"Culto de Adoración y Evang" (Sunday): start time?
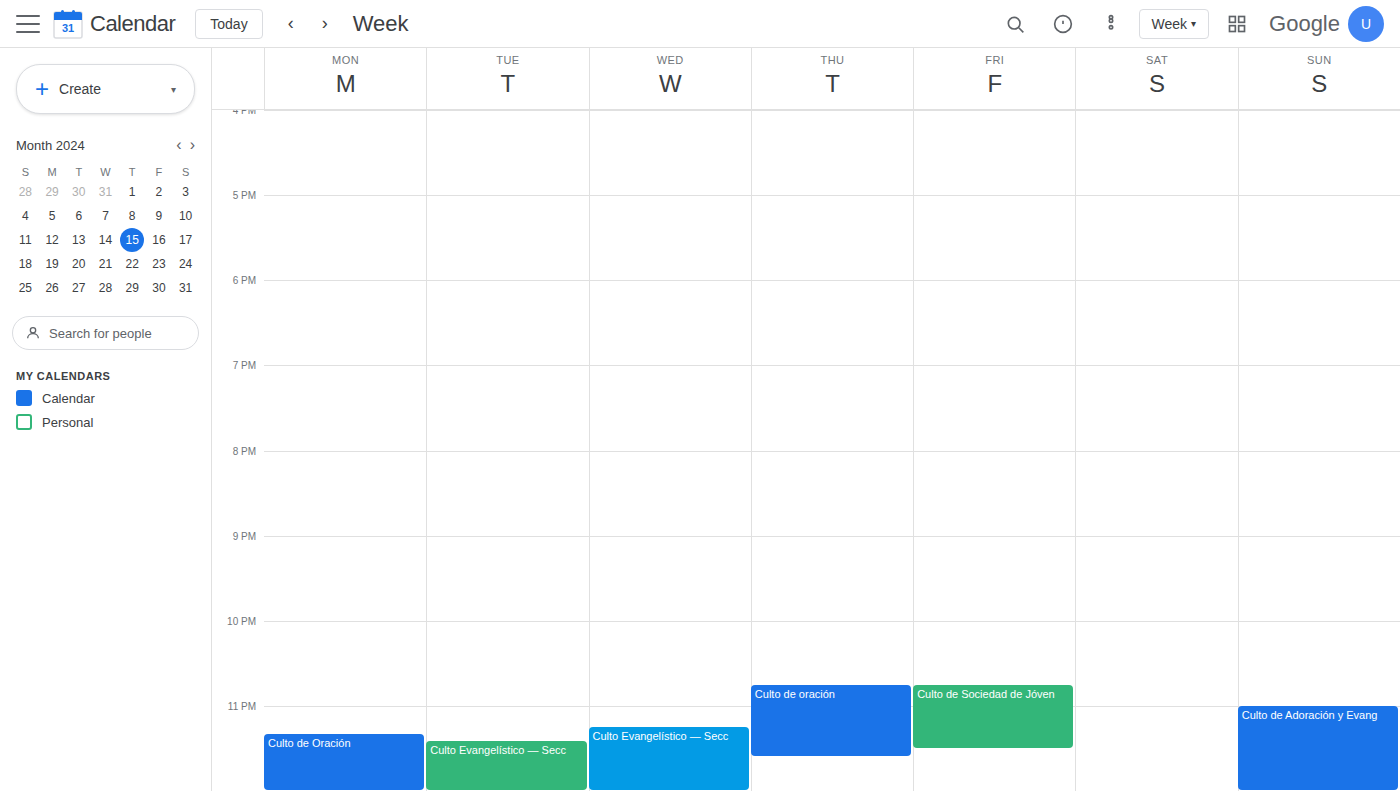
11:00 PM